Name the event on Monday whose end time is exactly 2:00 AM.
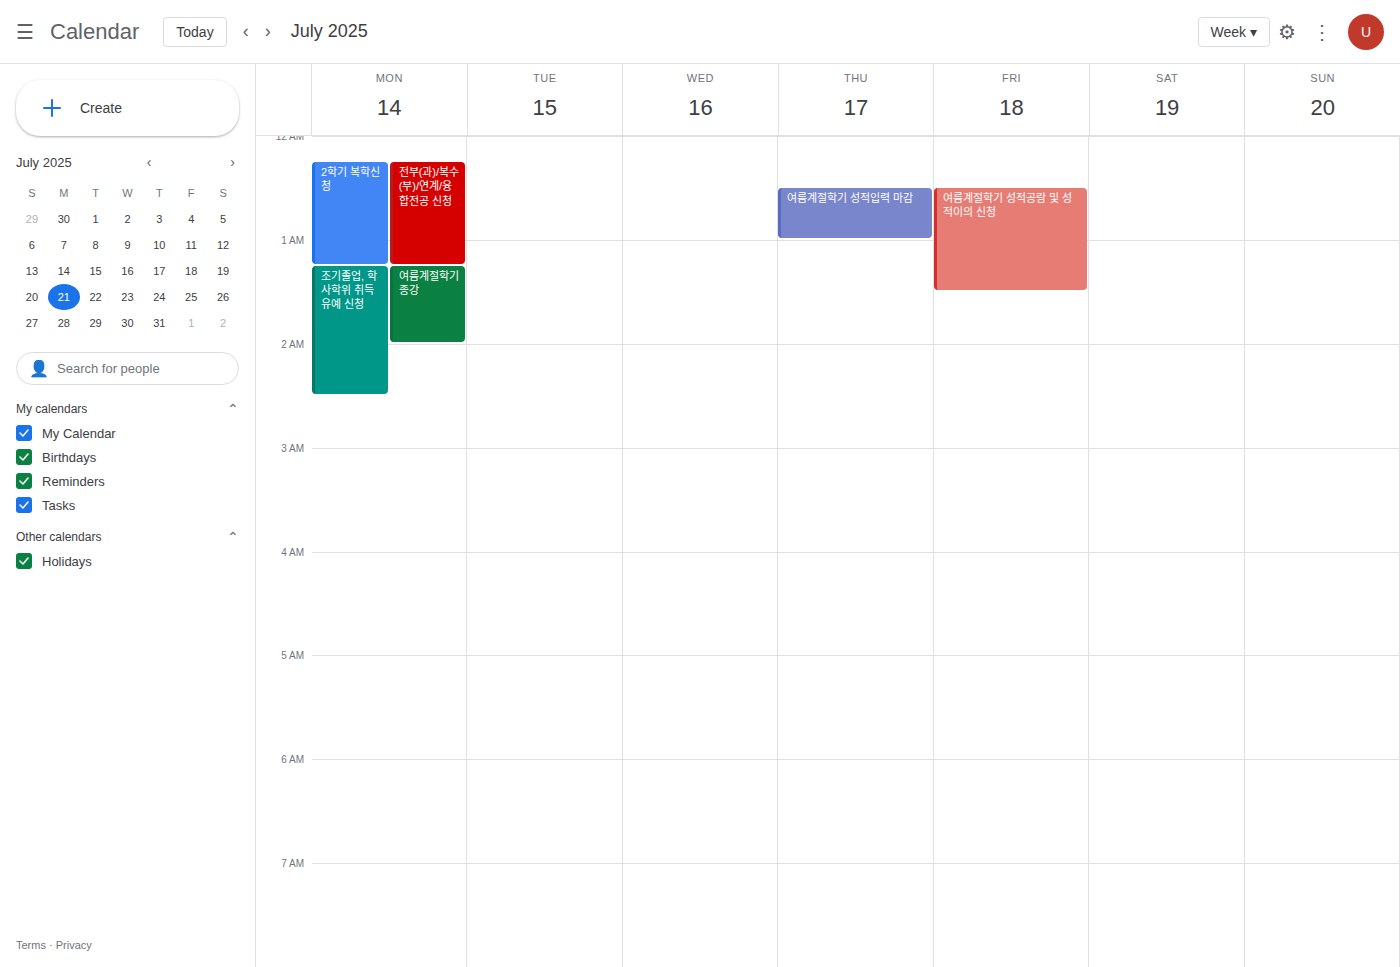
"여름계절학기 종강"